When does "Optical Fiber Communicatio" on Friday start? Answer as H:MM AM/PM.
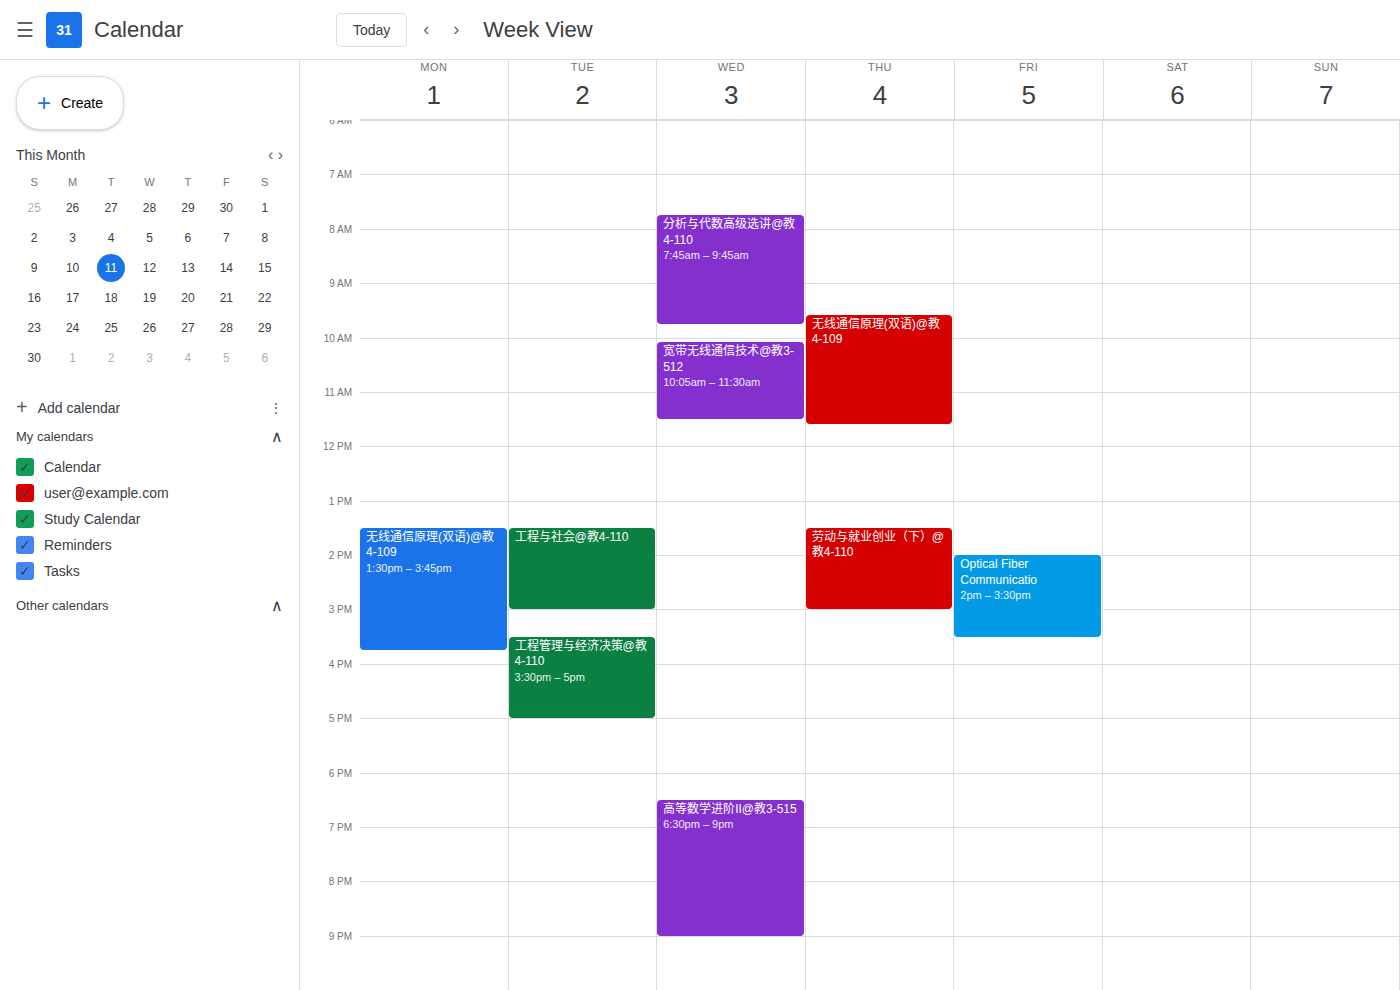
2:00 PM